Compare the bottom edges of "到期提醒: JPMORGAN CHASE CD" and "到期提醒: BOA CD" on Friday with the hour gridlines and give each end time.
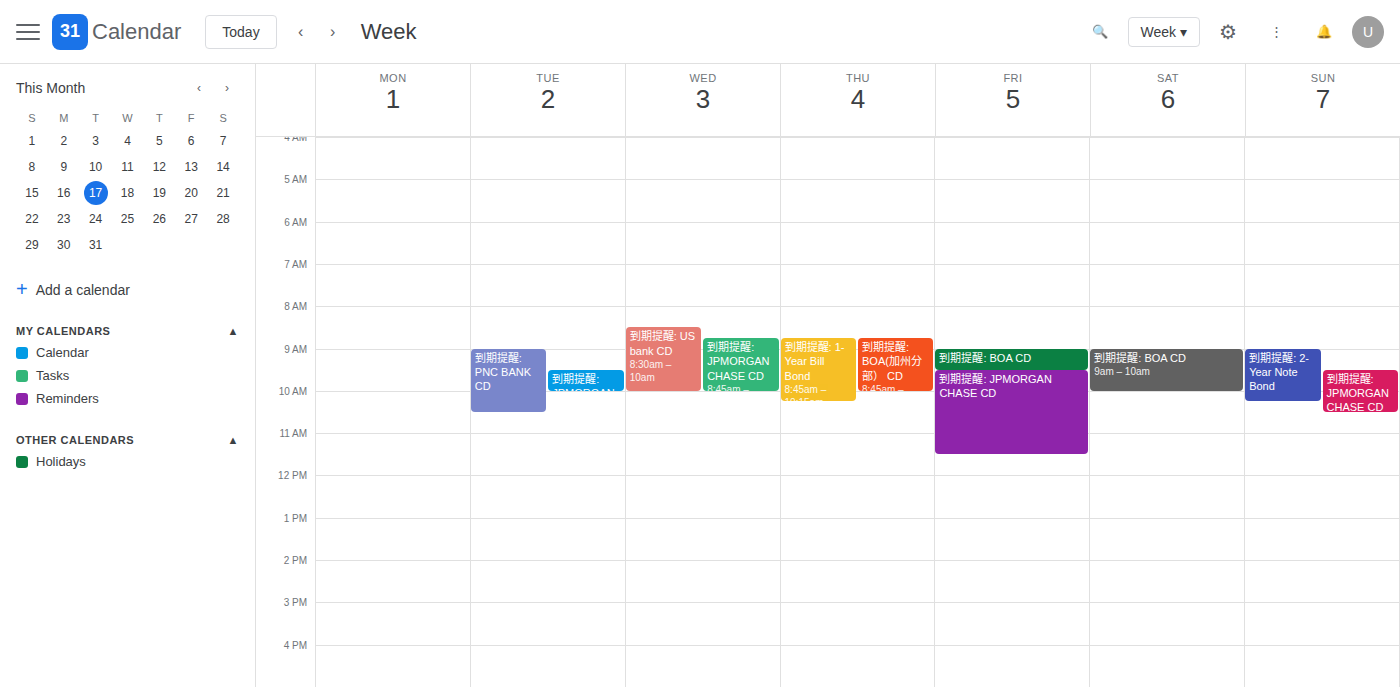
"到期提醒: JPMORGAN CHASE CD": 11:30, halfway between the 11:00 and 12:00 lines. "到期提醒: BOA CD": 09:30, halfway between the 09:00 and 10:00 lines.